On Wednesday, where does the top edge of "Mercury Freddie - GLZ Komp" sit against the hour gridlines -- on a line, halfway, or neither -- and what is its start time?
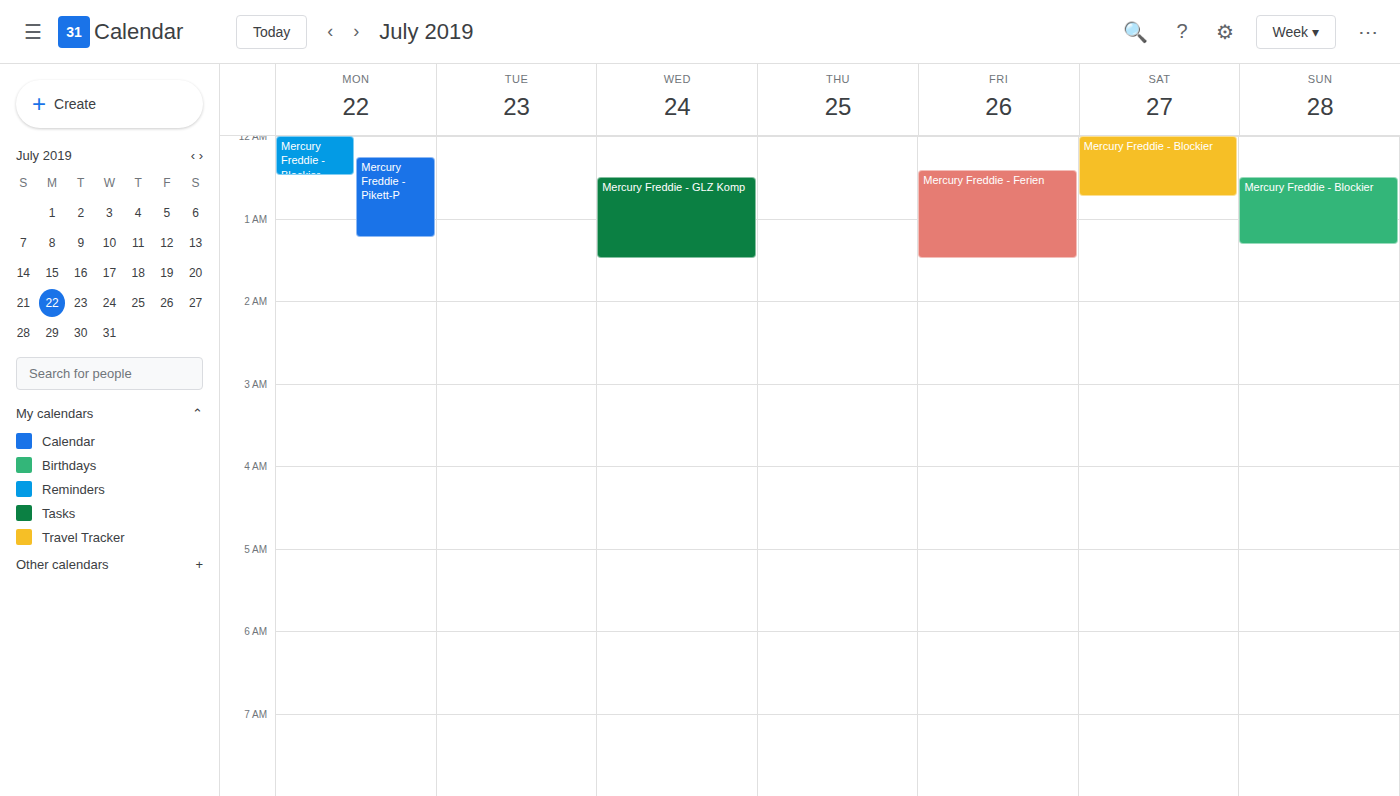
00:30 -- halfway between the 00:00 and 01:00 lines.